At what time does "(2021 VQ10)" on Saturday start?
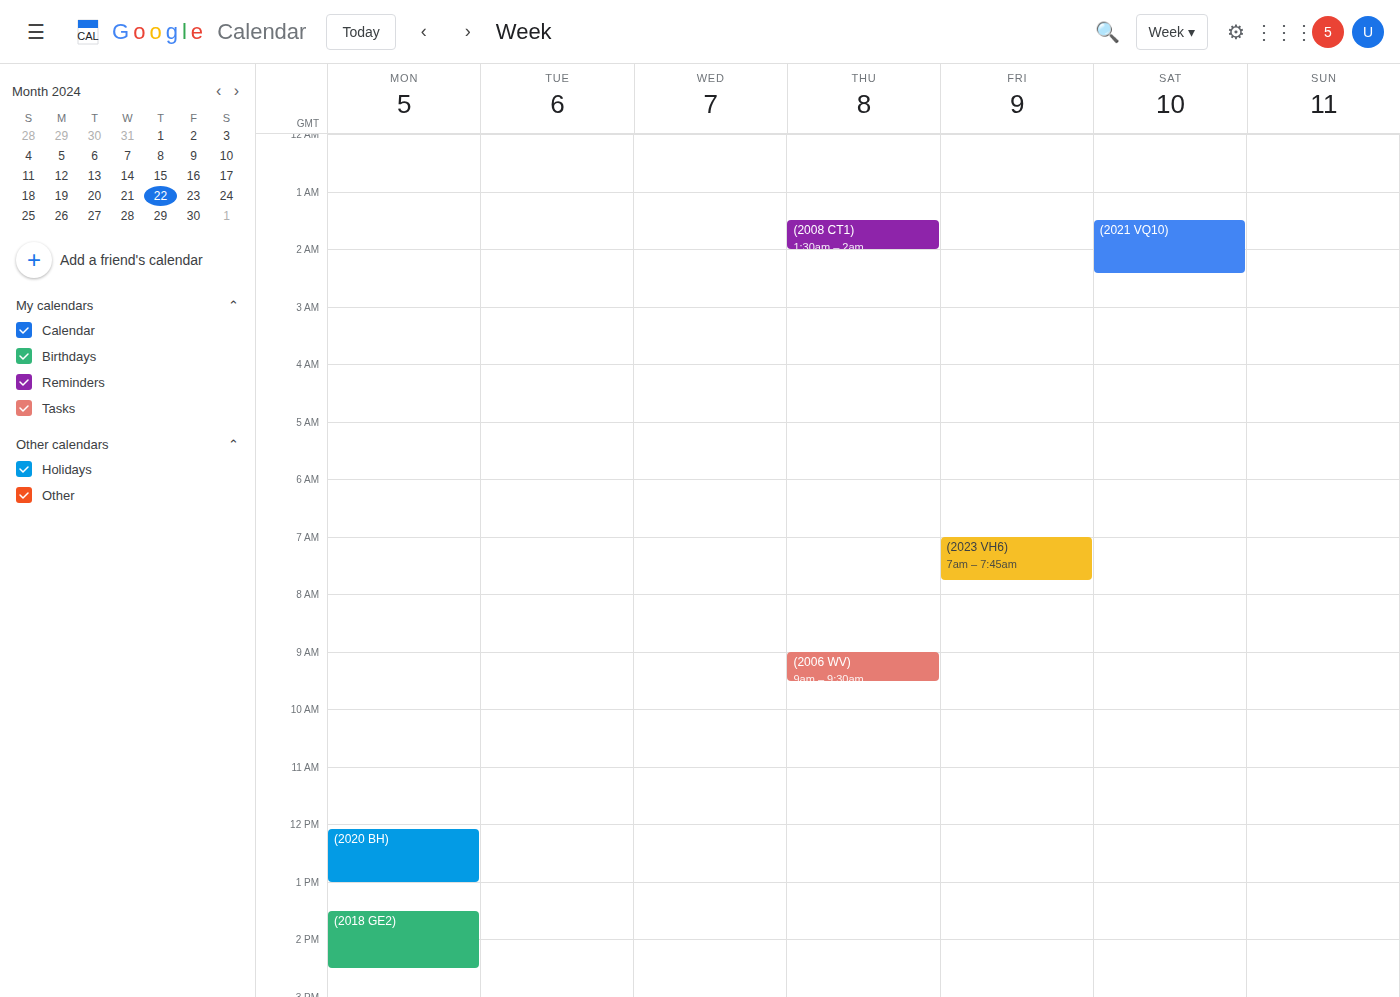
1:30 AM